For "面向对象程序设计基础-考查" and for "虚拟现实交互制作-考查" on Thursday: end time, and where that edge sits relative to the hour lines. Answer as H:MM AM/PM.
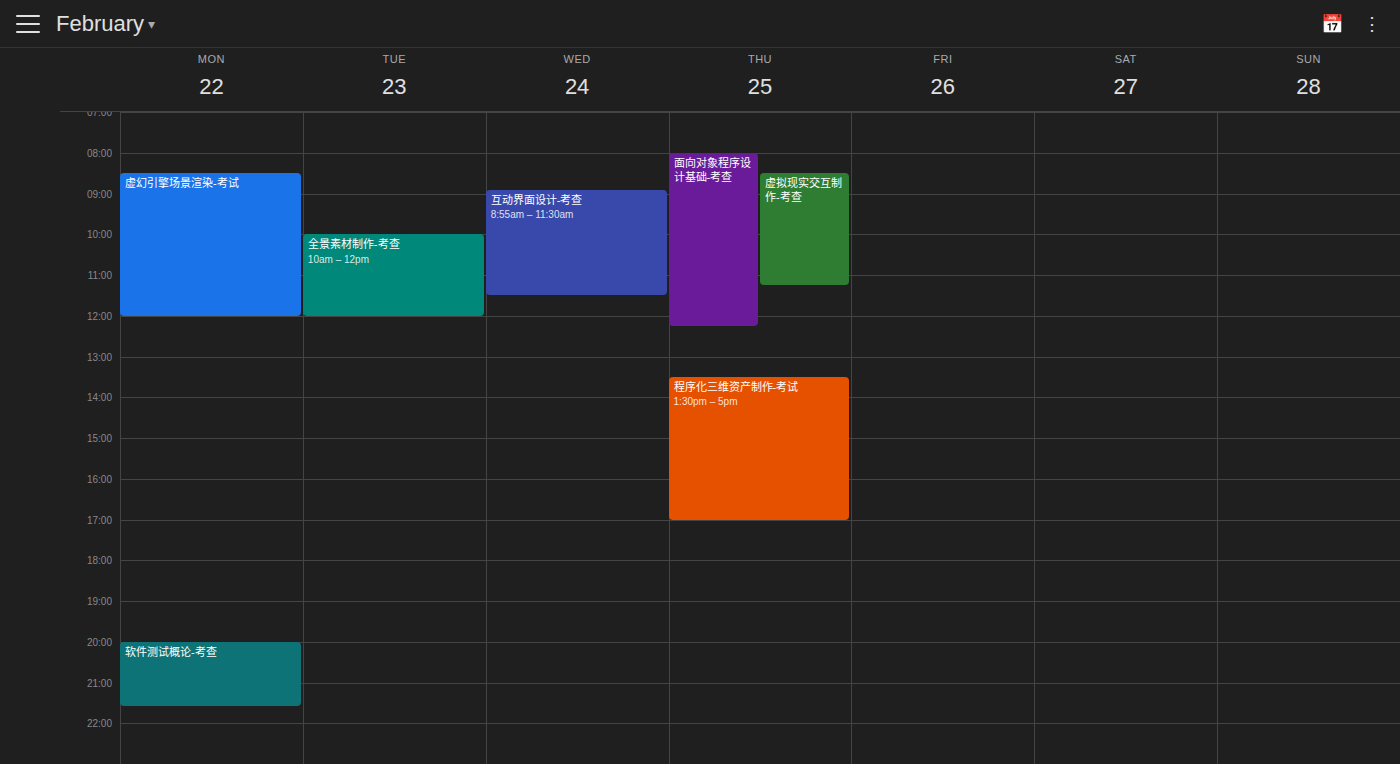
"面向对象程序设计基础-考查": 12:15 PM, neither: a quarter of the way from the 12 PM line to the 1 PM line. "虚拟现实交互制作-考查": 11:15 AM, neither: a quarter of the way from the 11 AM line to the 12 PM line.